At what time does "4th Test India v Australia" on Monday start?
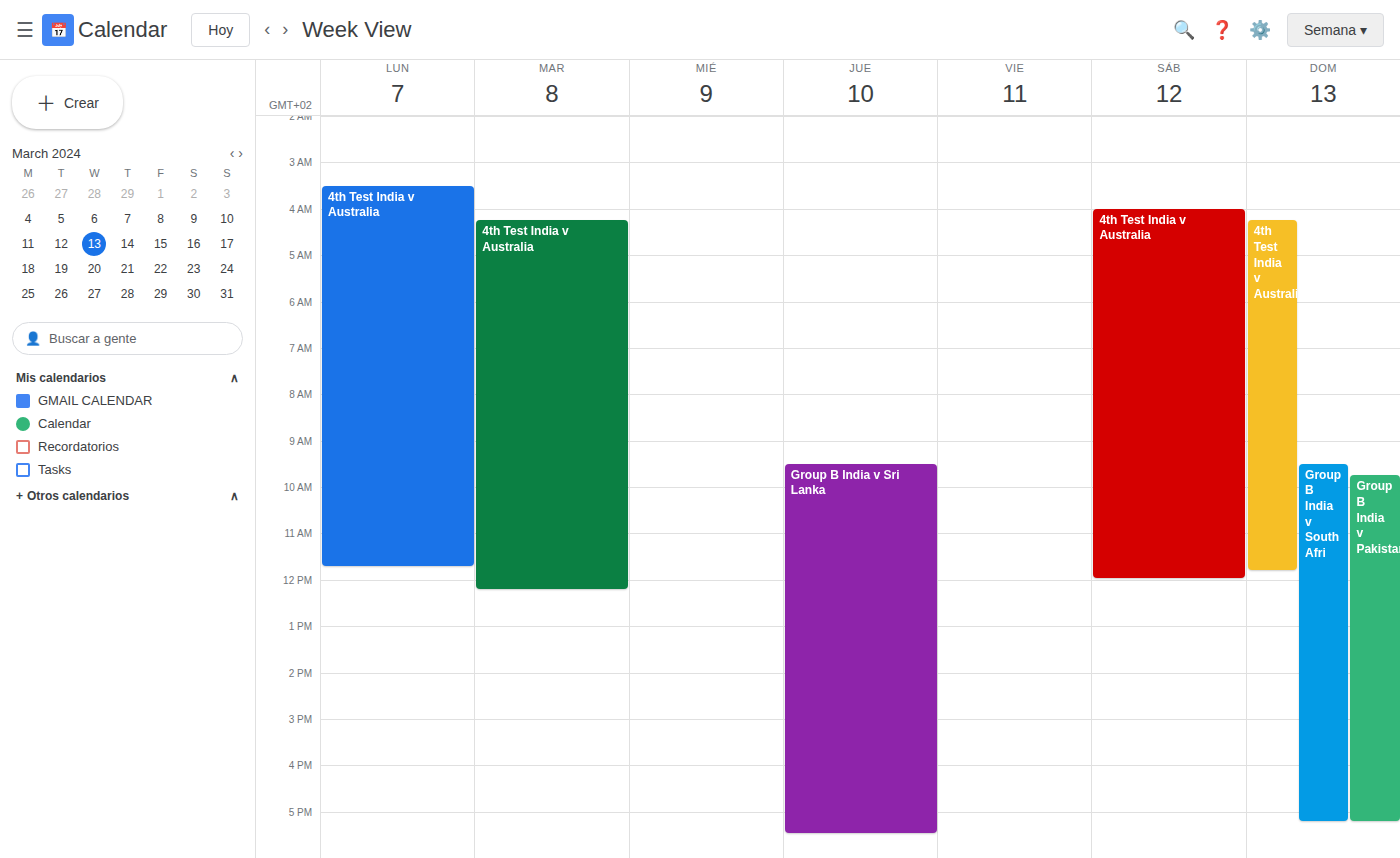
3:30 AM